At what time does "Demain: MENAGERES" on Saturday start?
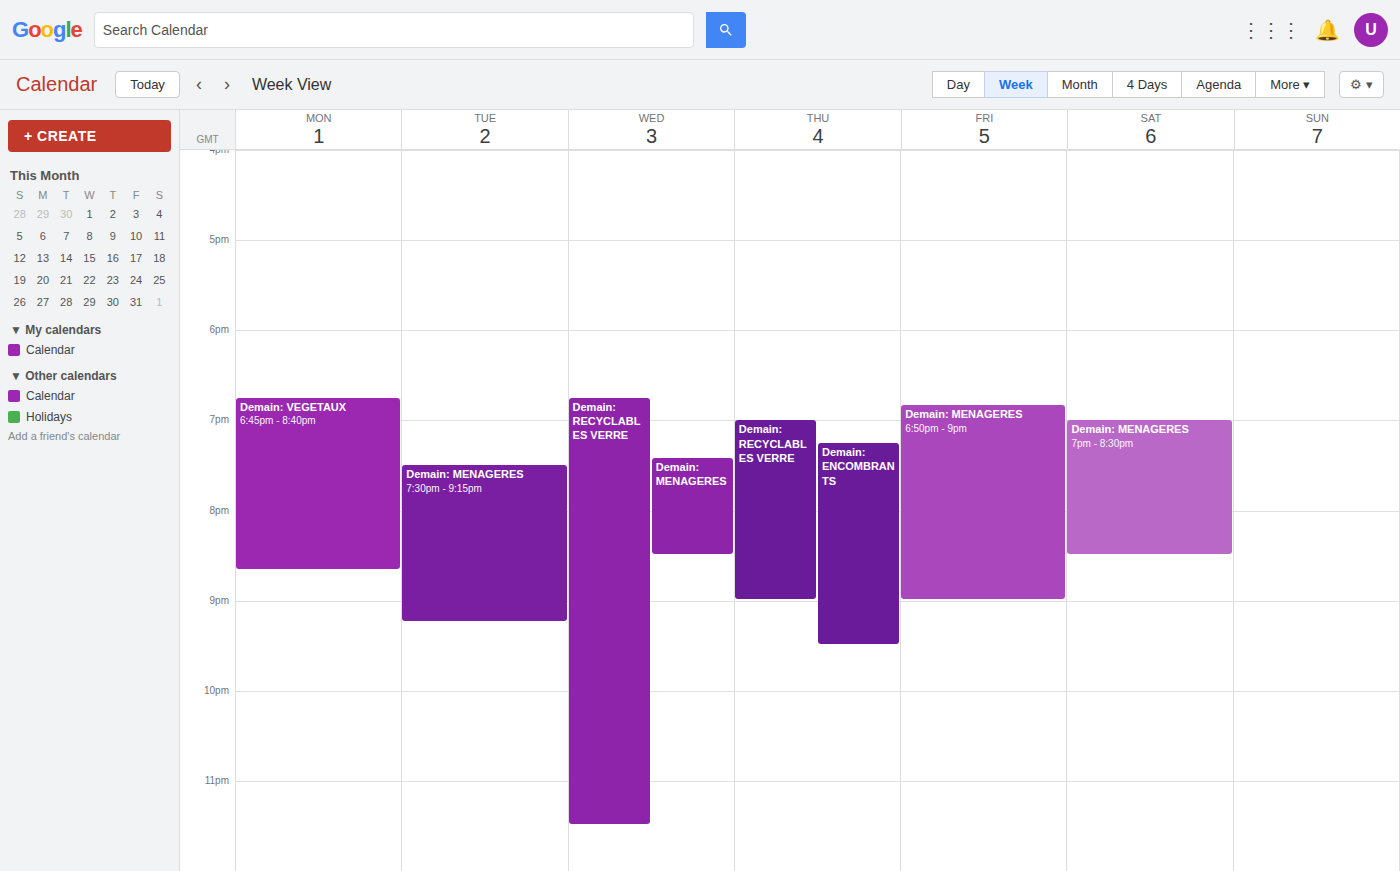
7:00 PM